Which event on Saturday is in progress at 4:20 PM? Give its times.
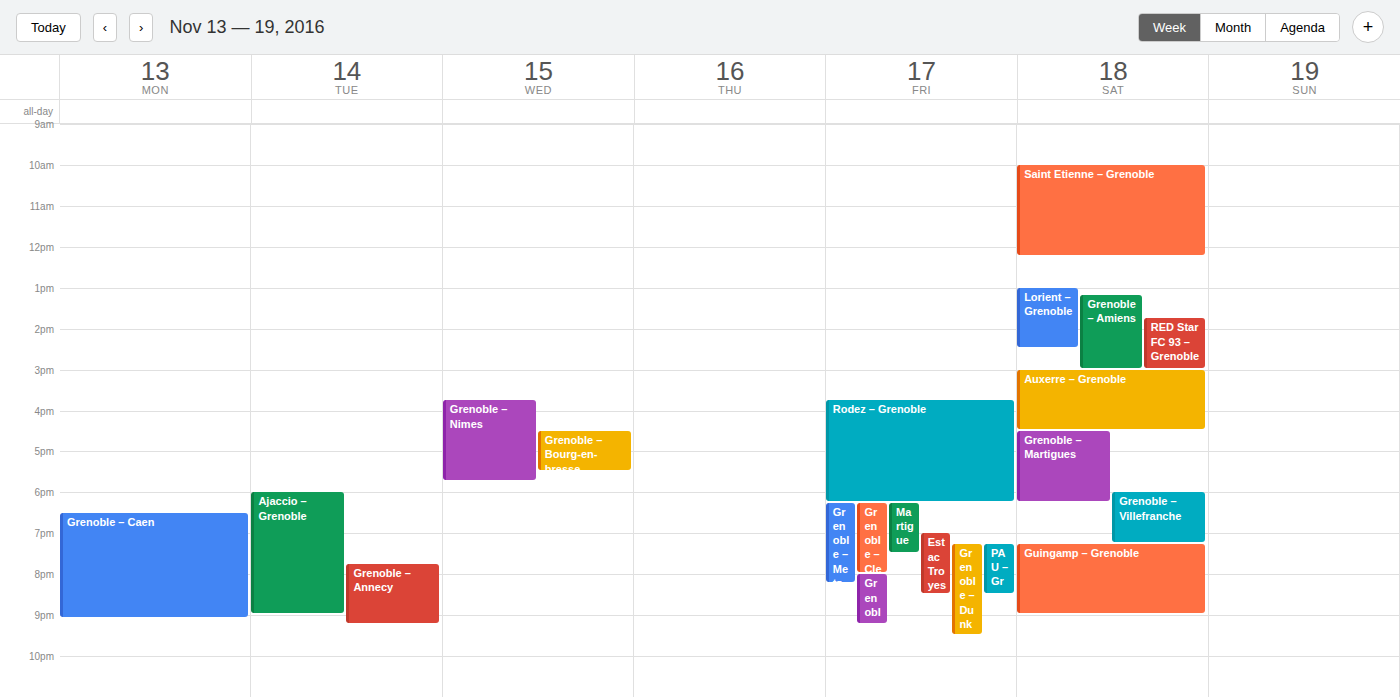
"Auxerre – Grenoble", 3:00 PM to 4:30 PM